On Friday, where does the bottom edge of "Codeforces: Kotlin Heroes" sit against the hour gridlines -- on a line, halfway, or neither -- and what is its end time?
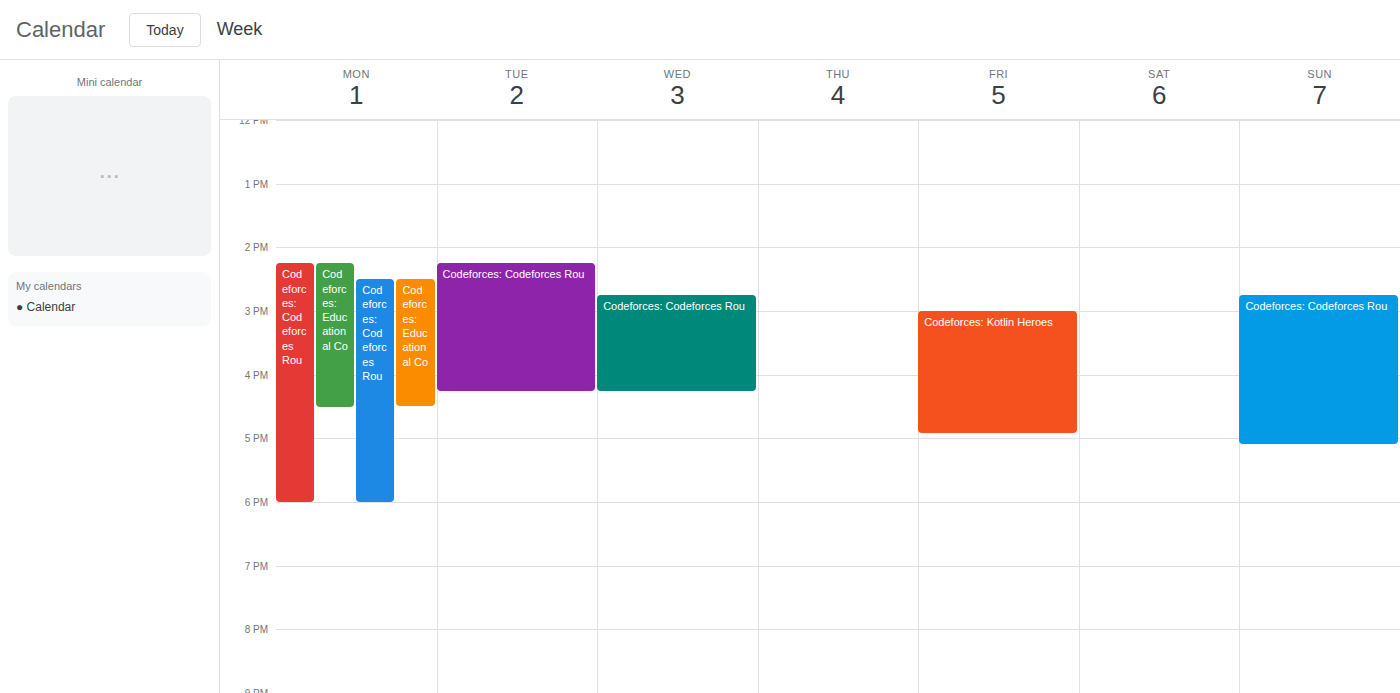
4:55 PM -- neither: 55 minutes below the 4 PM line and 5 minutes above the 5 PM line.